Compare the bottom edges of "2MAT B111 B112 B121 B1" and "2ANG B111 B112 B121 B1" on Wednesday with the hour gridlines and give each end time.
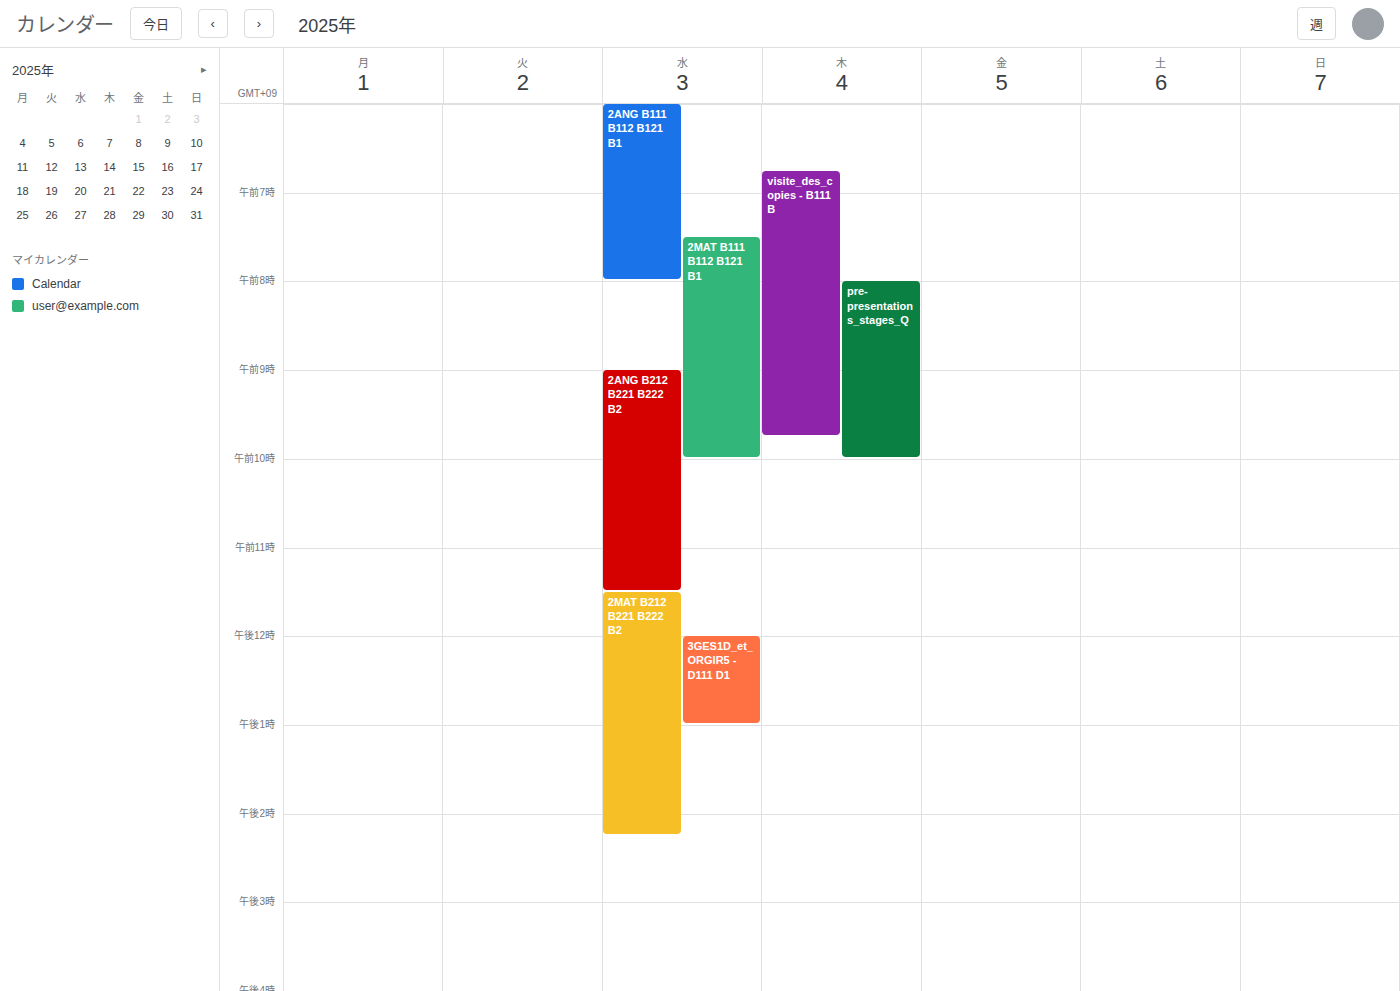
"2MAT B111 B112 B121 B1": 10:00, exactly on the 10:00 line. "2ANG B111 B112 B121 B1": 08:00, exactly on the 08:00 line.